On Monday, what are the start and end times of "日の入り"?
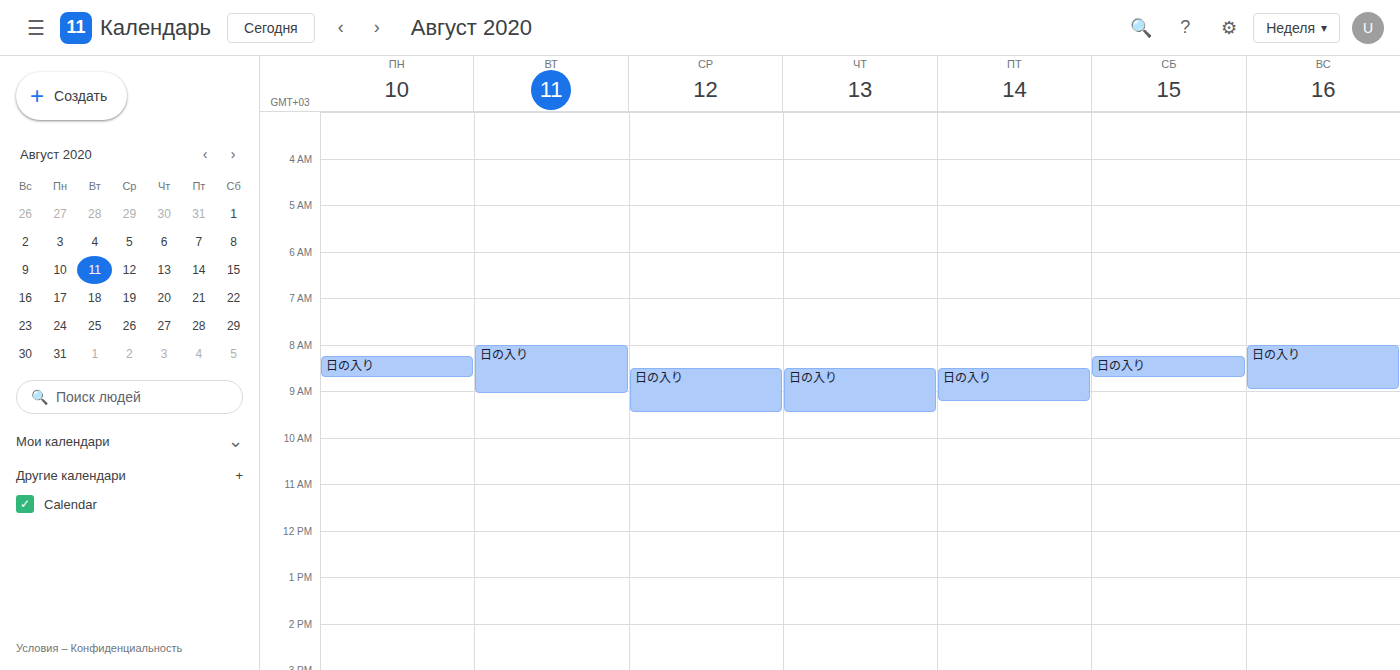
8:15 AM to 8:45 AM